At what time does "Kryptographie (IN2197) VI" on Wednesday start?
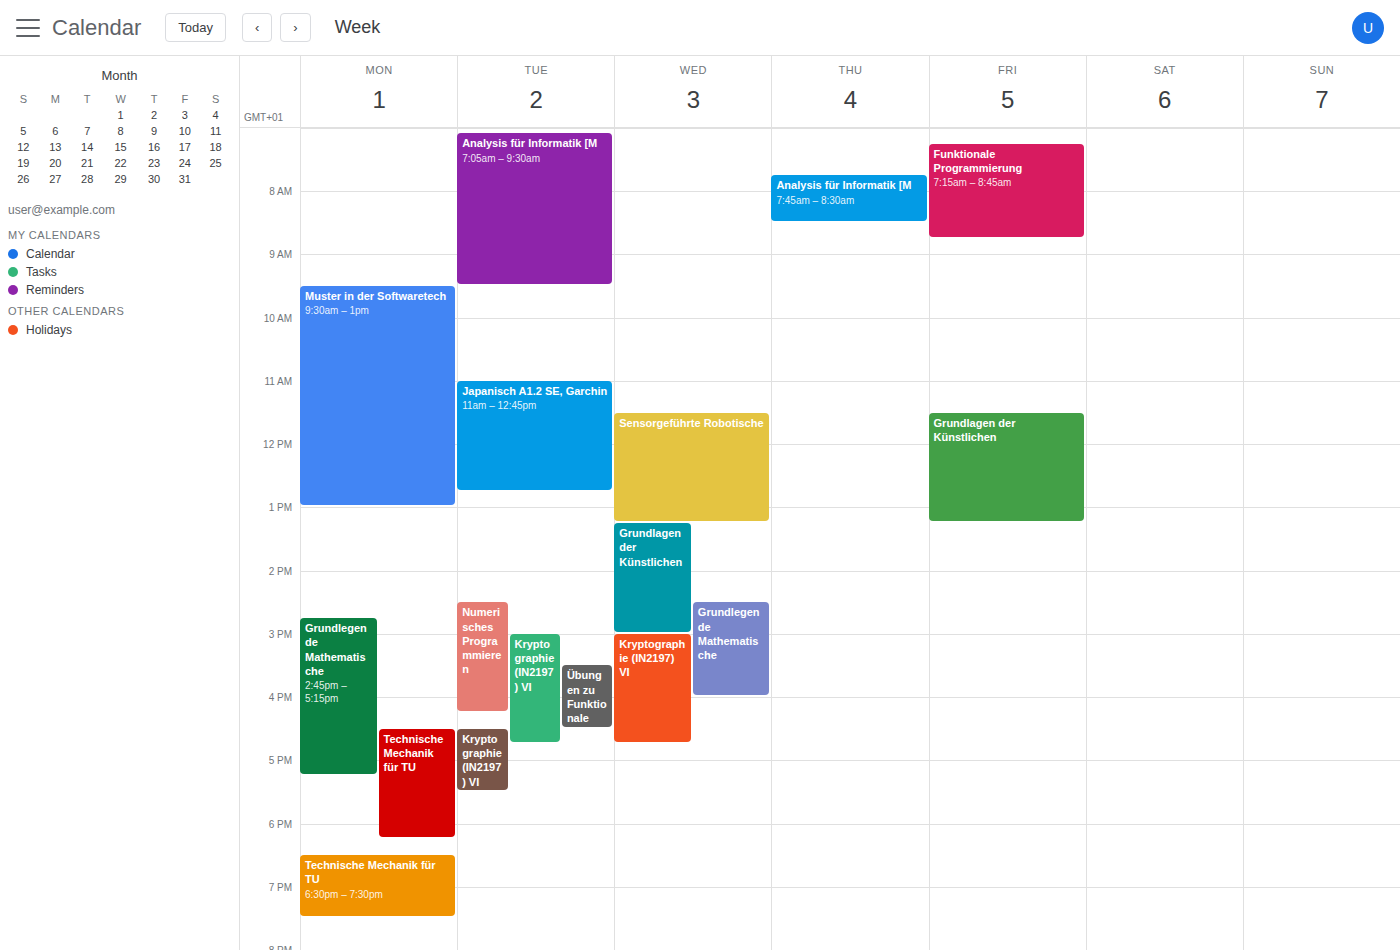
3:00 PM